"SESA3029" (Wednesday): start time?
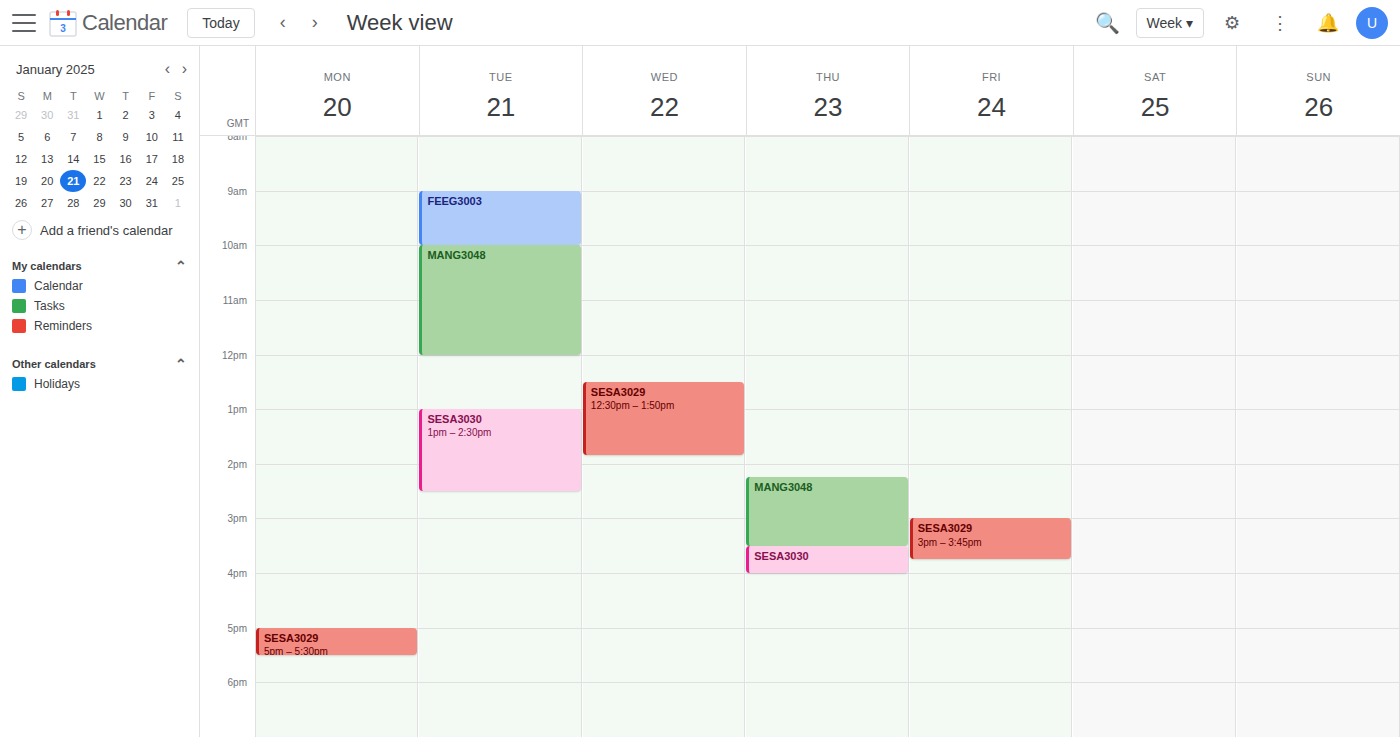
12:30 PM